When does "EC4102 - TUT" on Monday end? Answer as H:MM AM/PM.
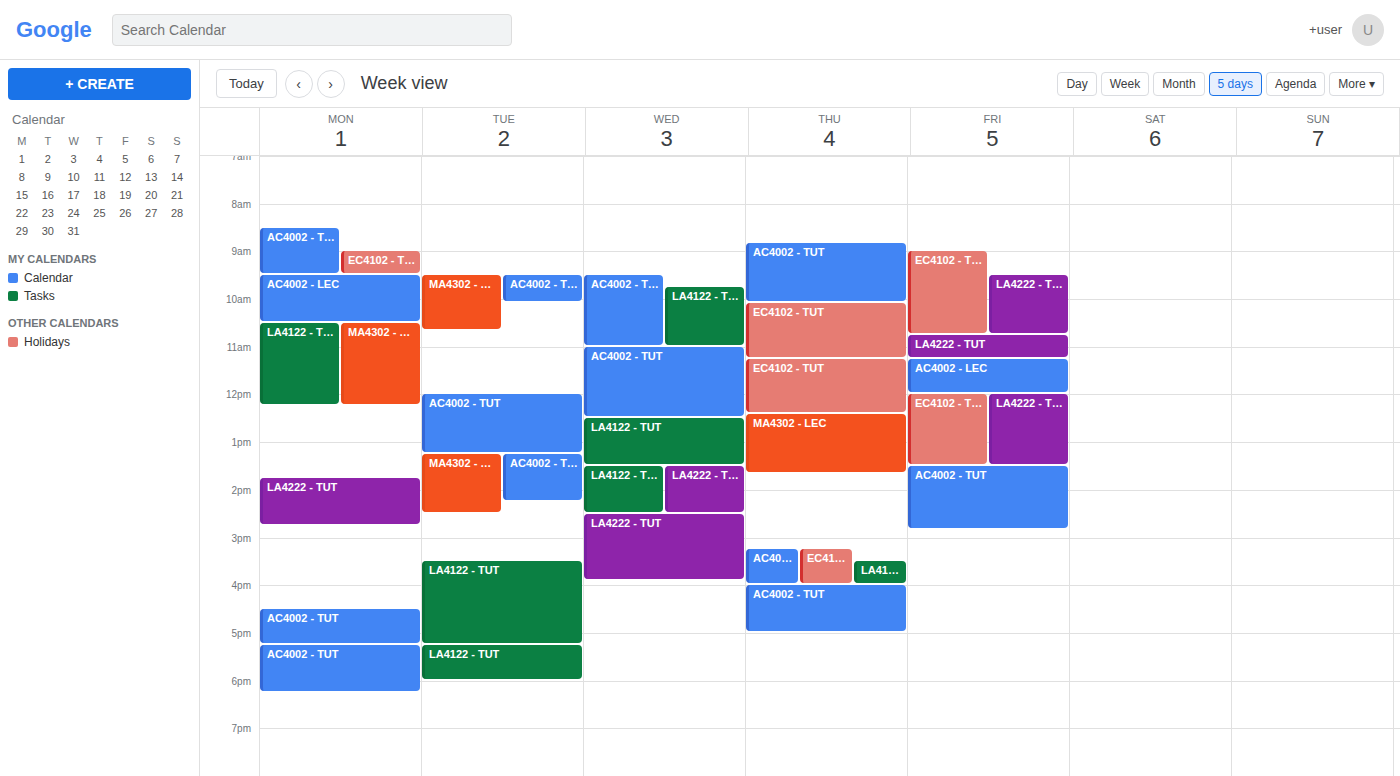
9:30 AM